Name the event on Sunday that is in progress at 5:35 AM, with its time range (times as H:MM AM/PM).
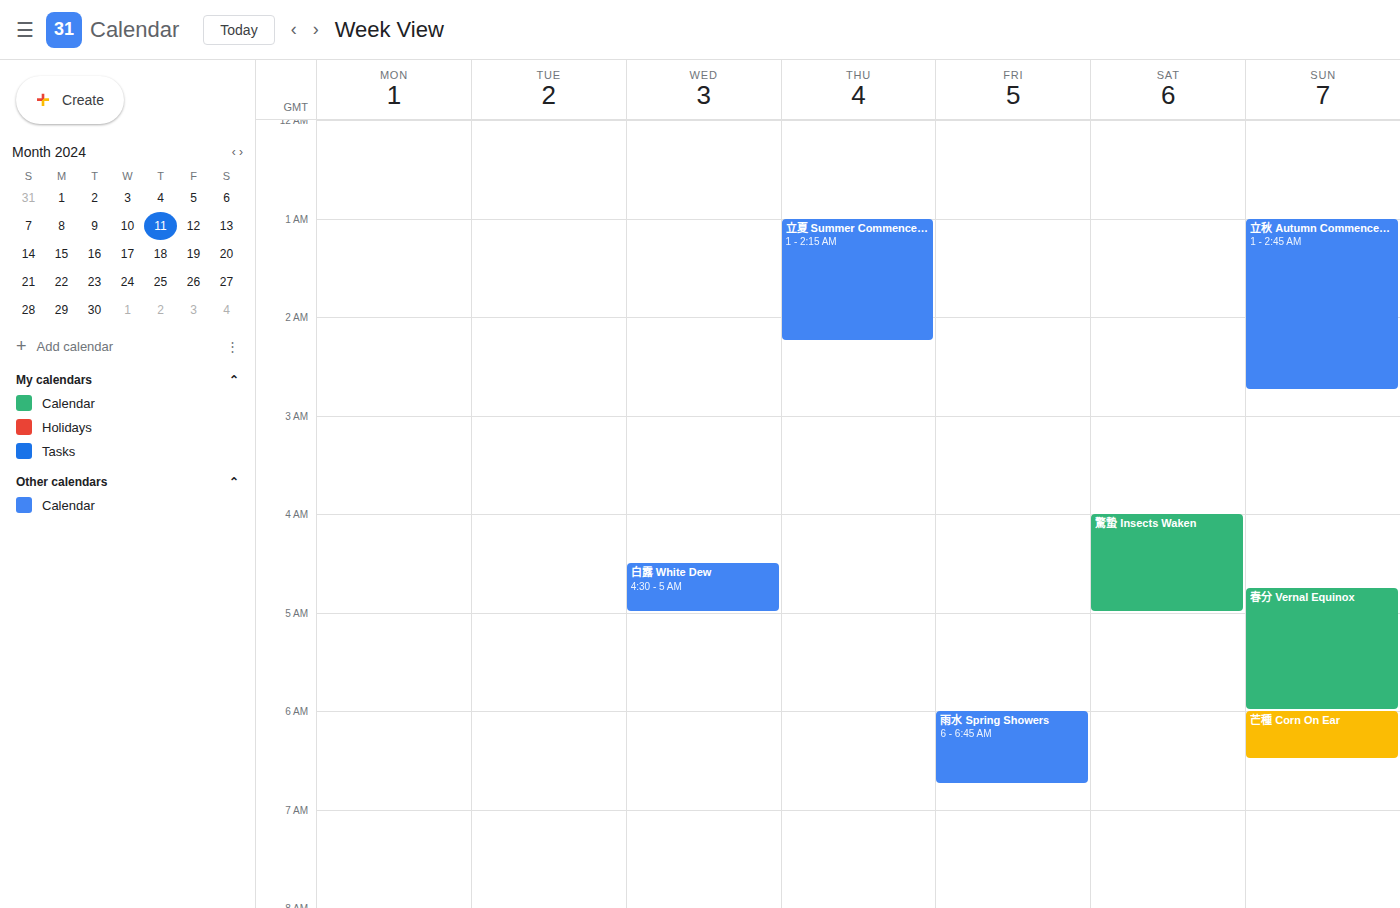
"春分 Vernal Equinox", 4:45 AM to 6:00 AM